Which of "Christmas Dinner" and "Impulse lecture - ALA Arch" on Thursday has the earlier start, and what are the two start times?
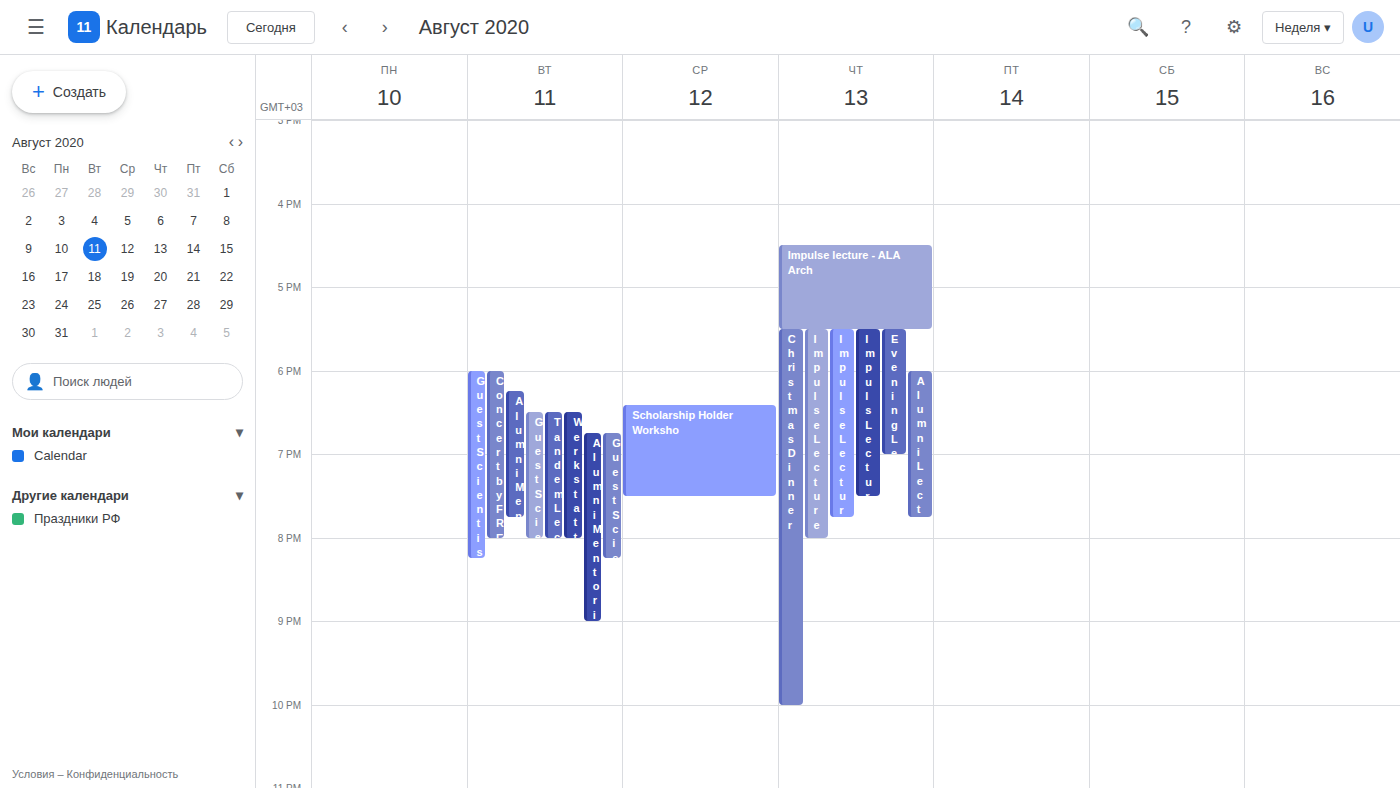
"Impulse lecture - ALA Arch" 4:30 PM; "Christmas Dinner" 5:30 PM.